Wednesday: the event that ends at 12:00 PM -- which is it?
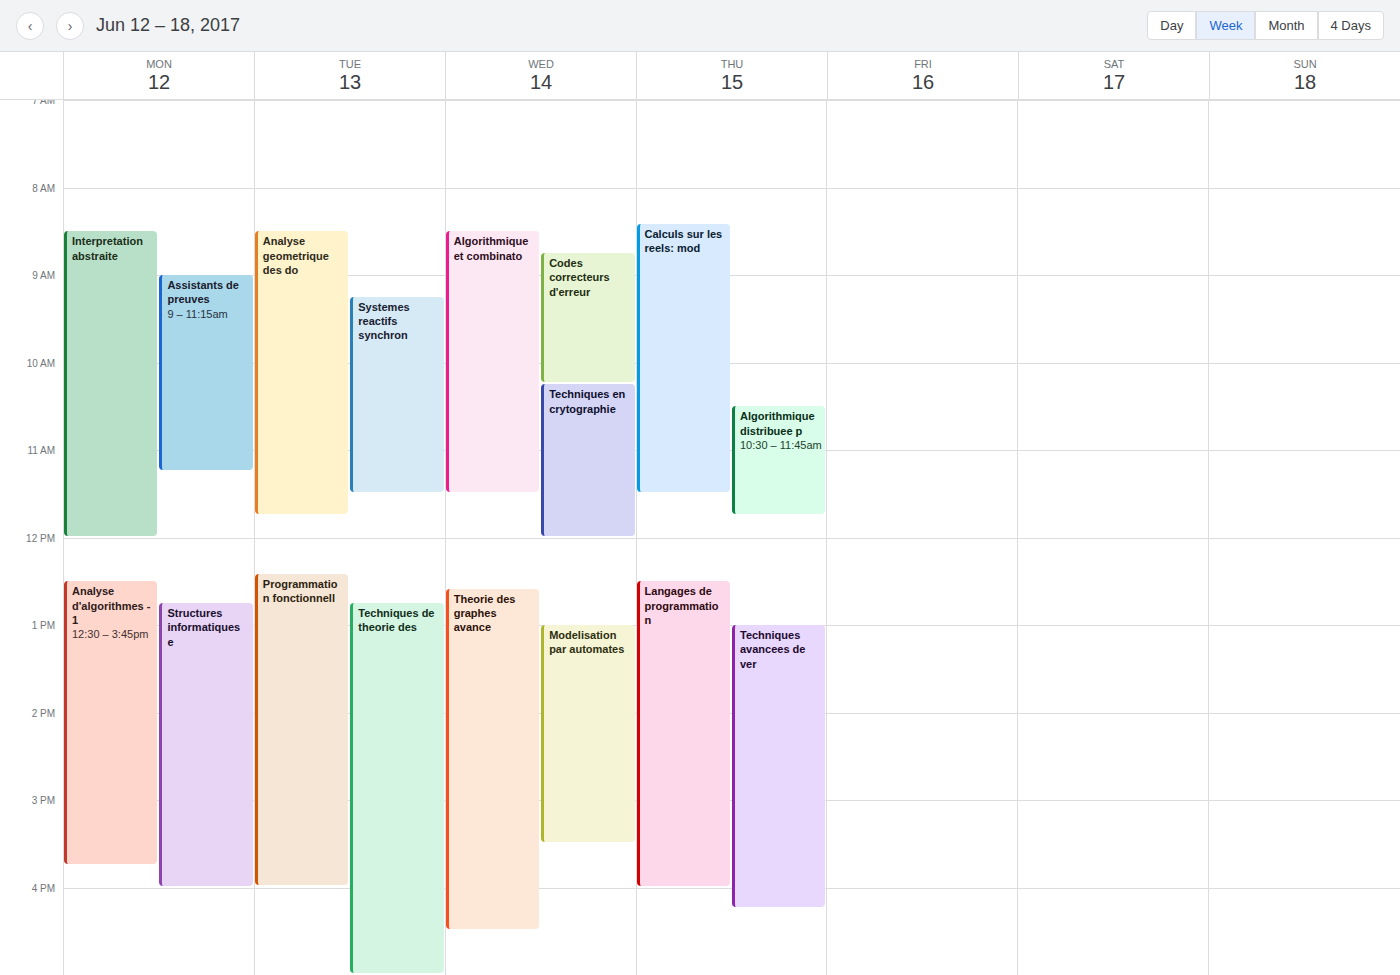
"Techniques en crytographie"